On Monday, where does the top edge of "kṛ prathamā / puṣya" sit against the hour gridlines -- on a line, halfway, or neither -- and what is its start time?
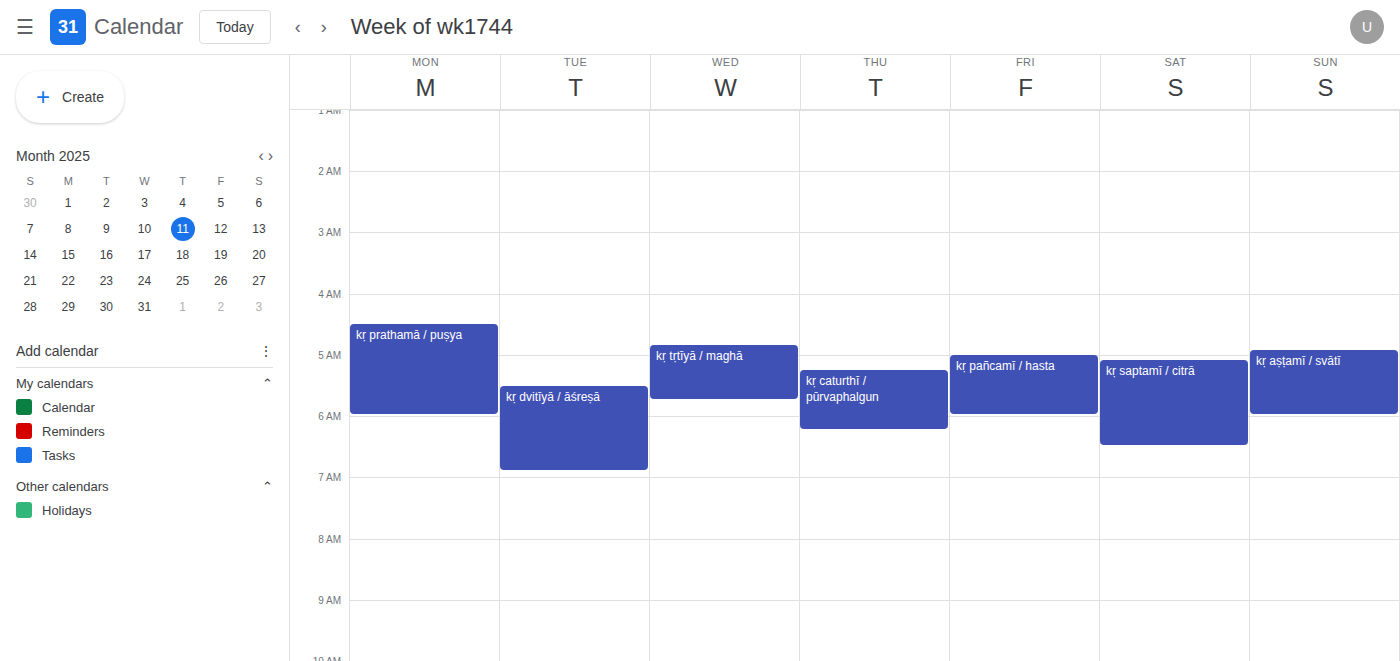
4:30 AM -- halfway between the 4 AM and 5 AM lines.